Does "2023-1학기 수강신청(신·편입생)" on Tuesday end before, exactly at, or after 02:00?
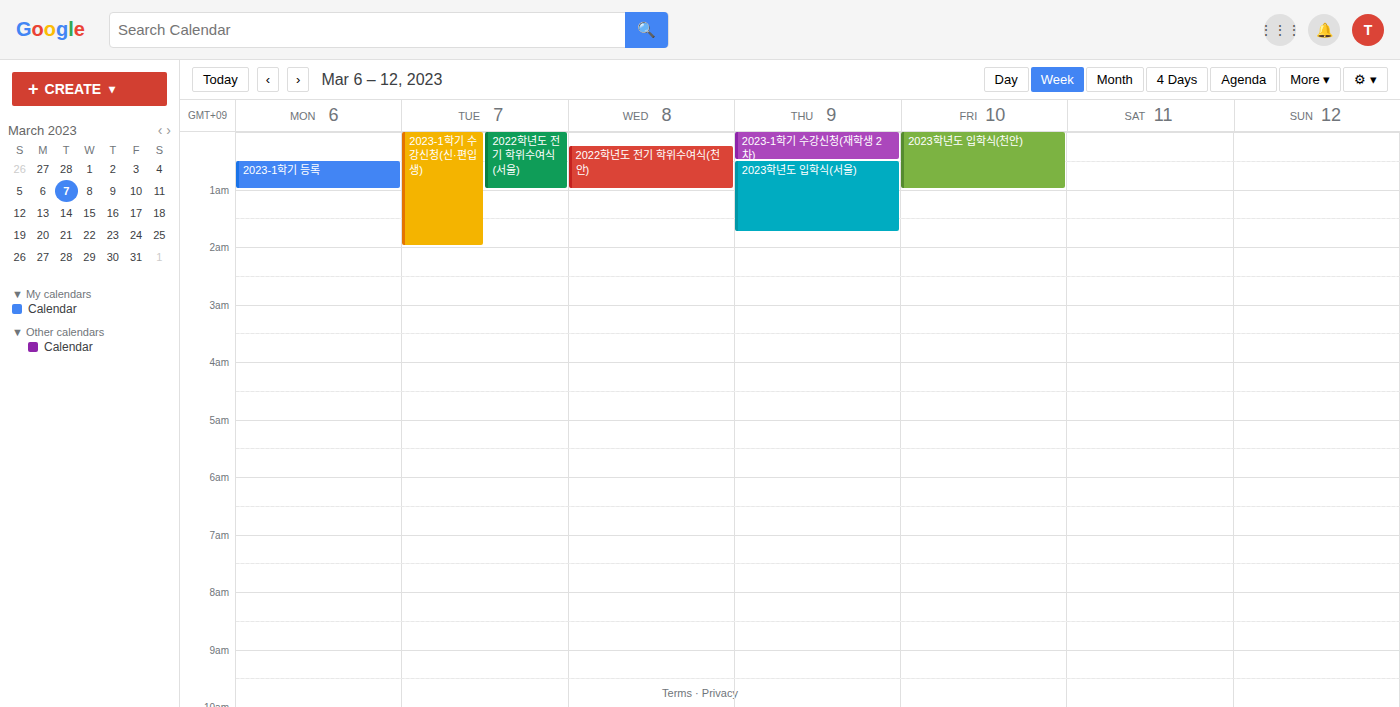
02:00 -- exactly at 02:00, on the 02:00 line.